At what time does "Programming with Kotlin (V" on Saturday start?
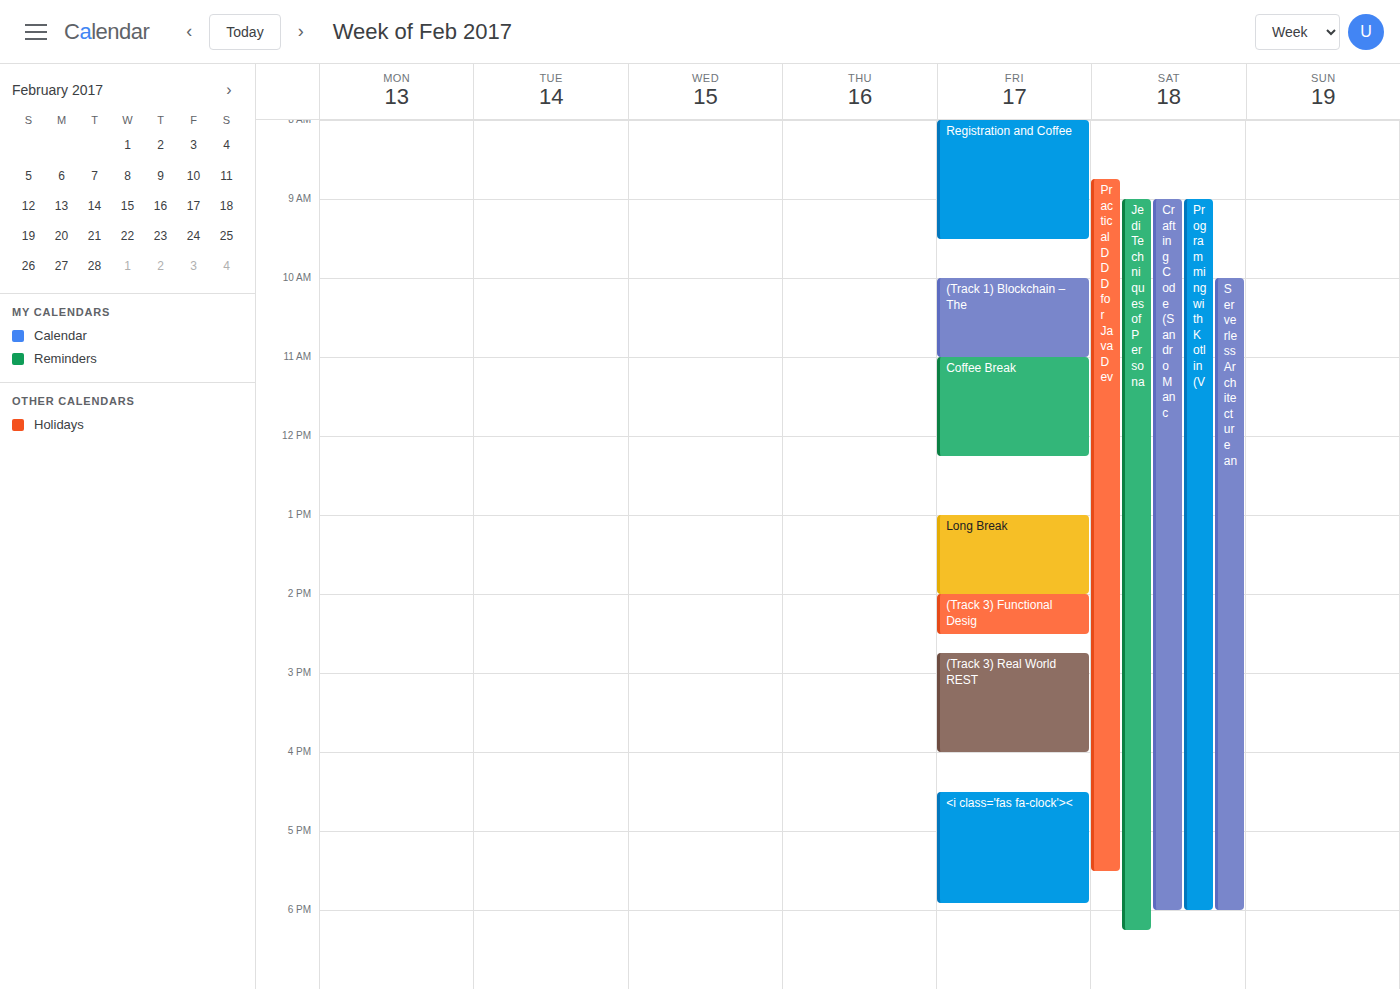
9:00 AM